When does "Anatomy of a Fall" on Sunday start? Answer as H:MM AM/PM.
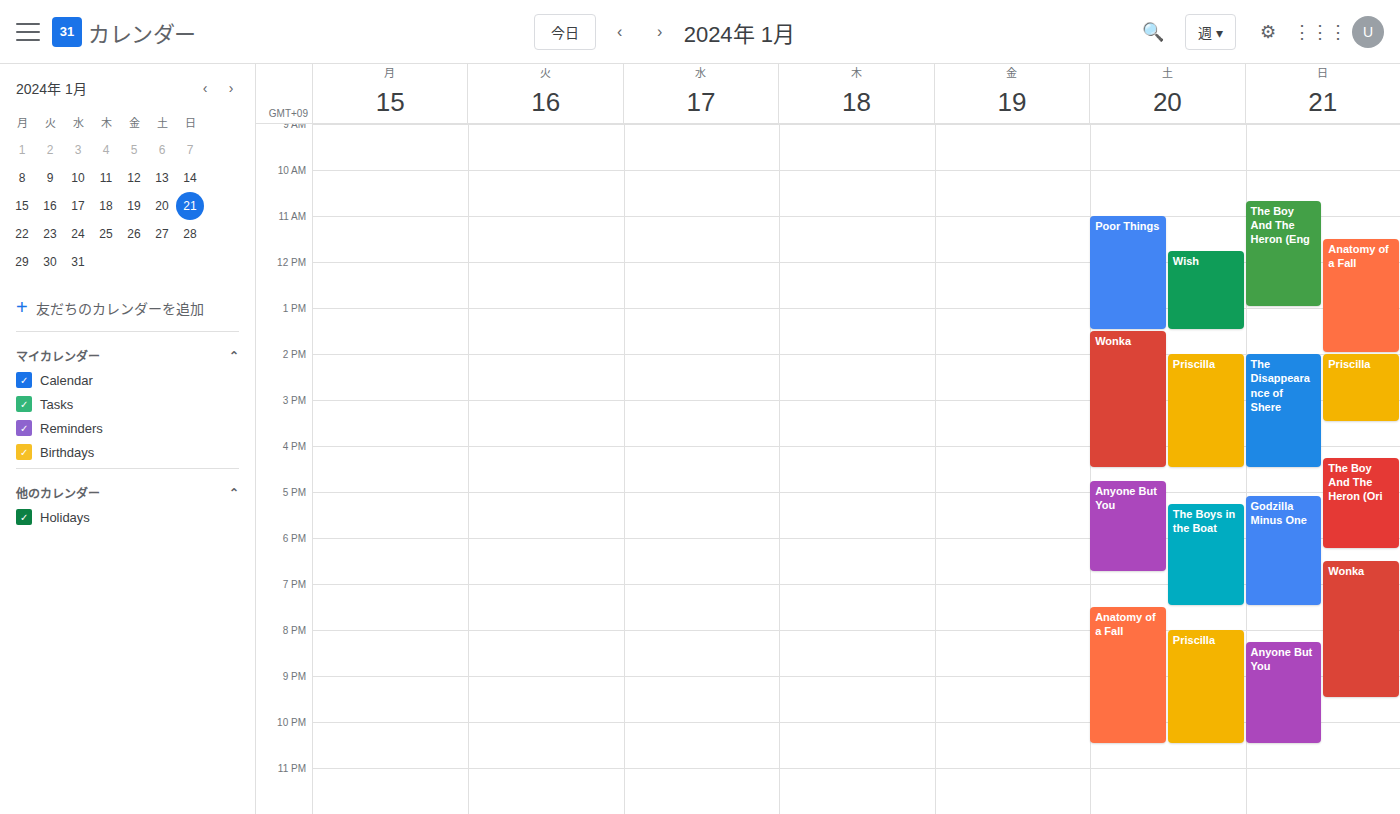
11:30 AM